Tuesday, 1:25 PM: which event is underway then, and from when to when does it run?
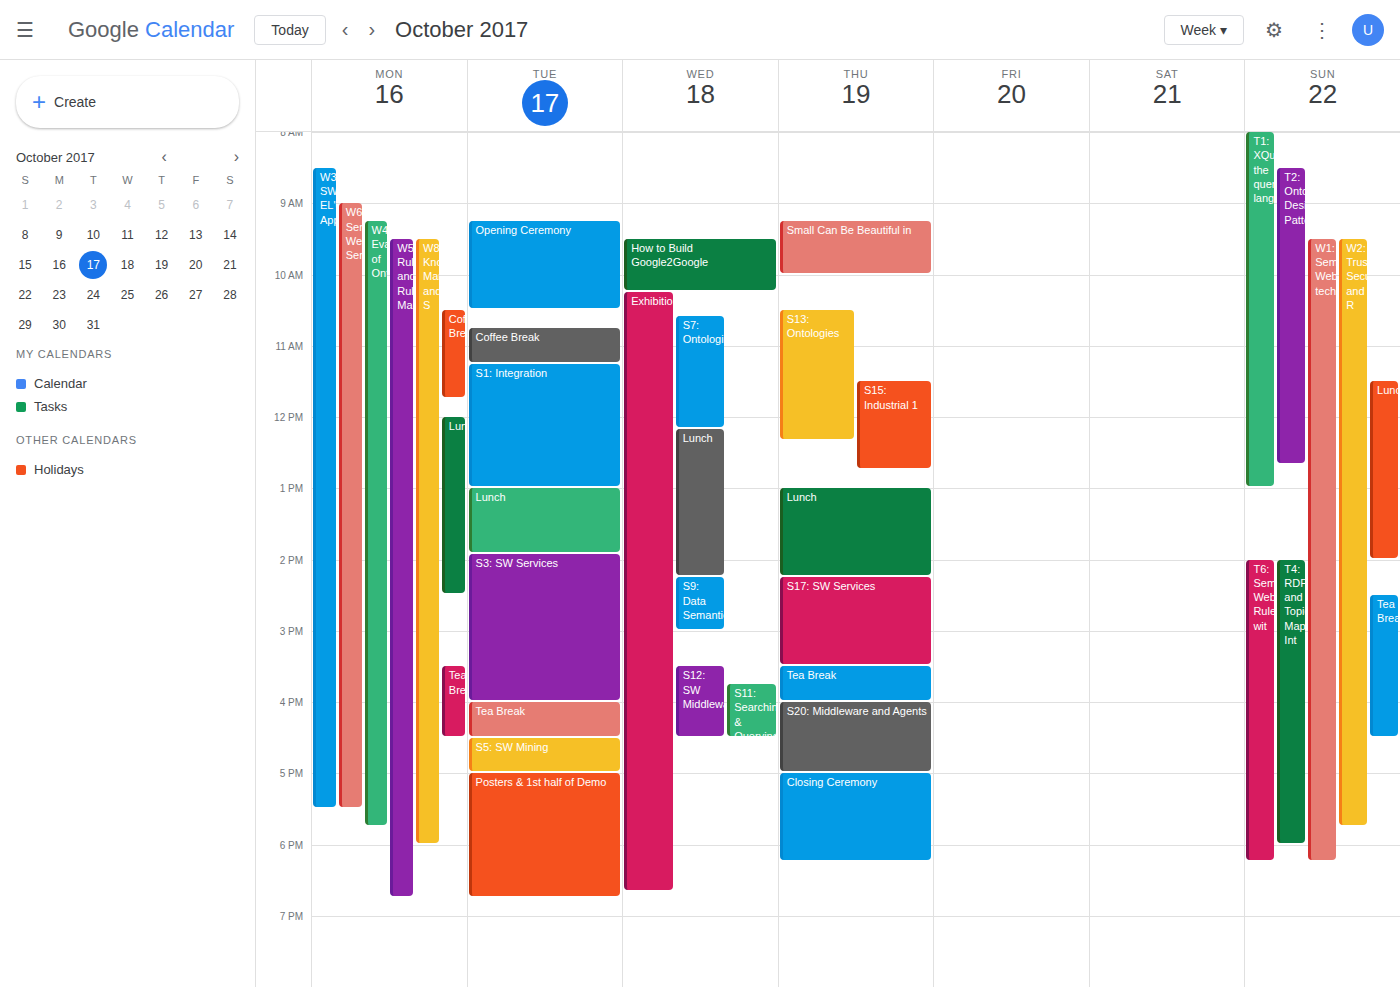
"Lunch", 1:00 PM to 1:55 PM